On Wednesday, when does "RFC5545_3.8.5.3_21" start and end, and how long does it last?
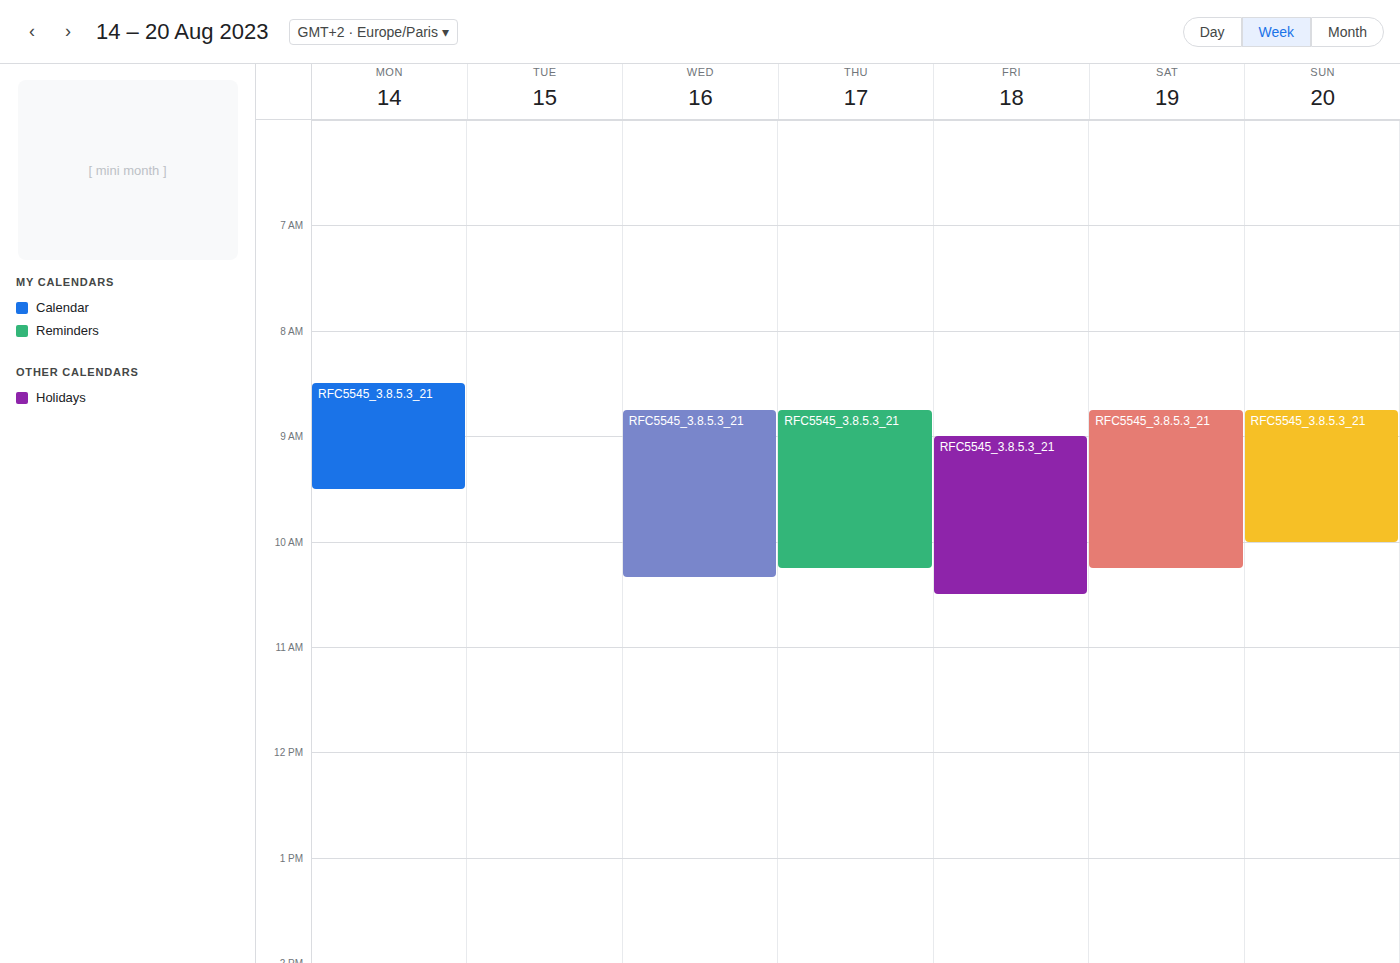
8:45 AM to 10:20 AM, 1 hour 35 minutes